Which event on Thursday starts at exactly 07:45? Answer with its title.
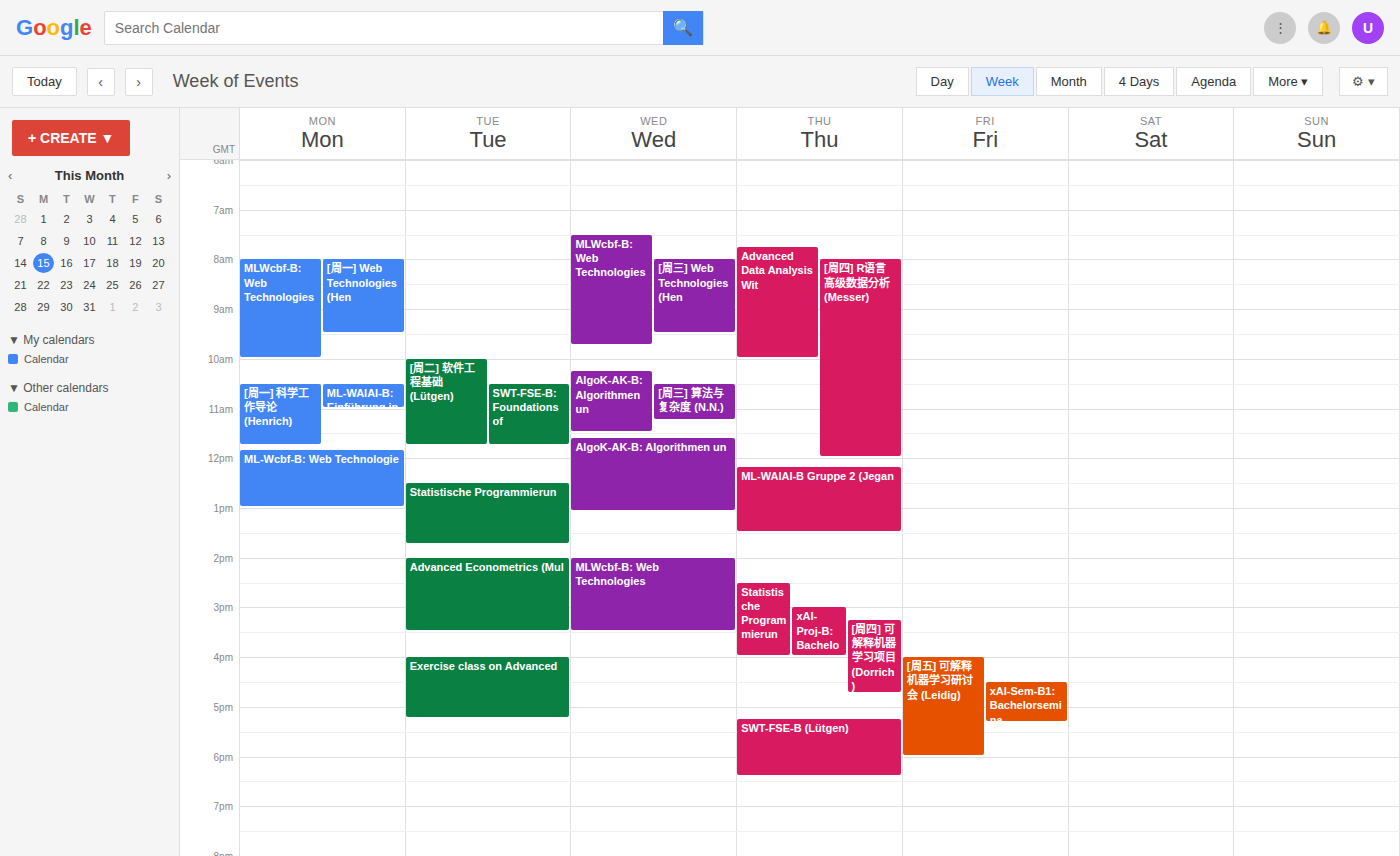
"Advanced Data Analysis Wit"